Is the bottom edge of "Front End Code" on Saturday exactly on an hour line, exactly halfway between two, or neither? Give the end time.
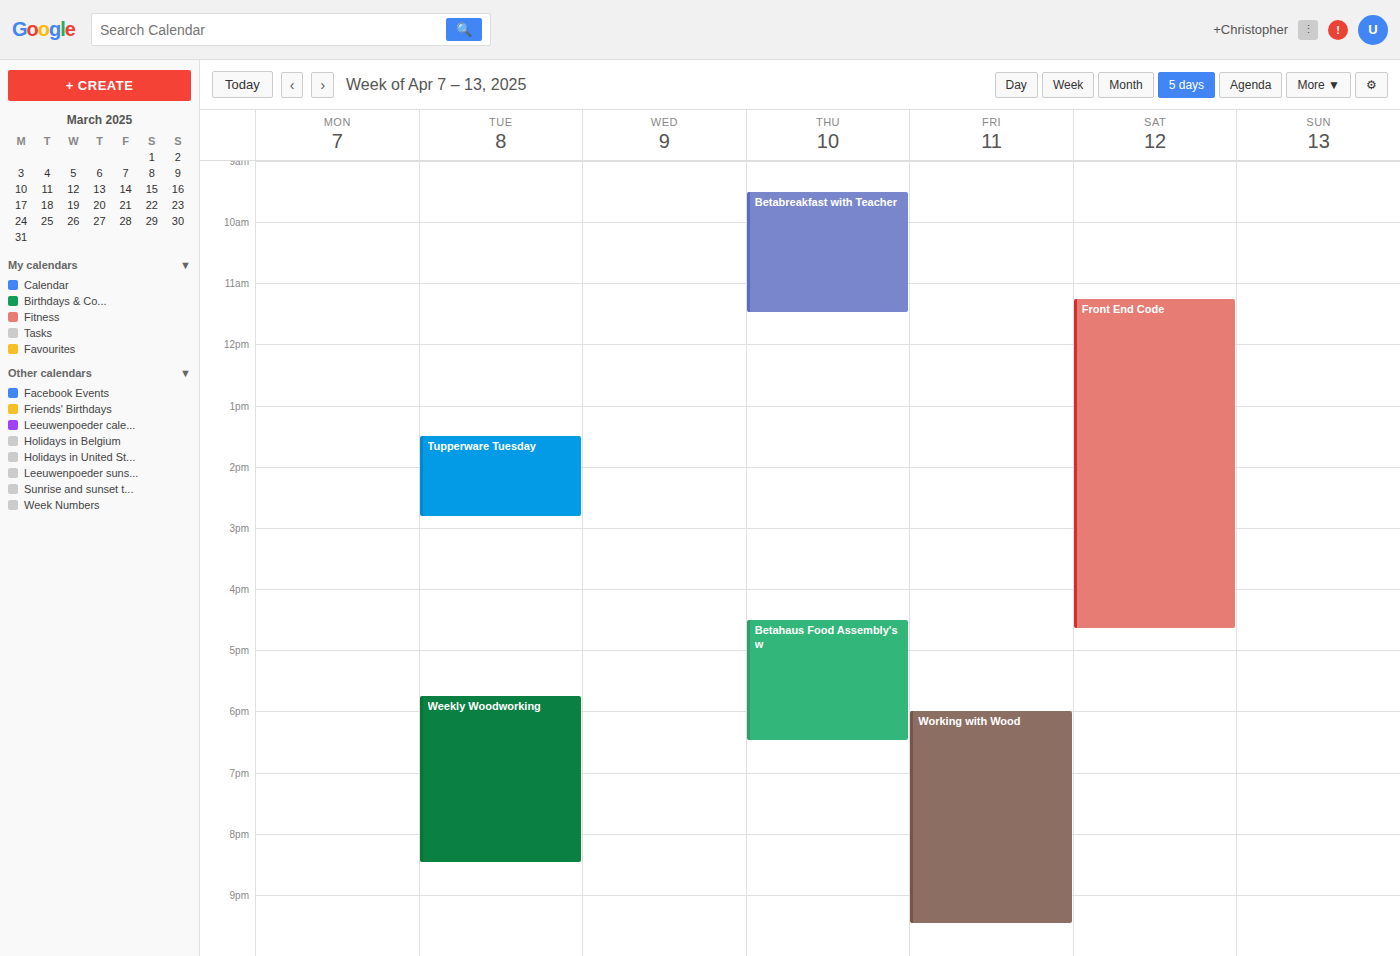
4:40 PM -- neither: 40 minutes below the 4 PM line and 20 minutes above the 5 PM line.